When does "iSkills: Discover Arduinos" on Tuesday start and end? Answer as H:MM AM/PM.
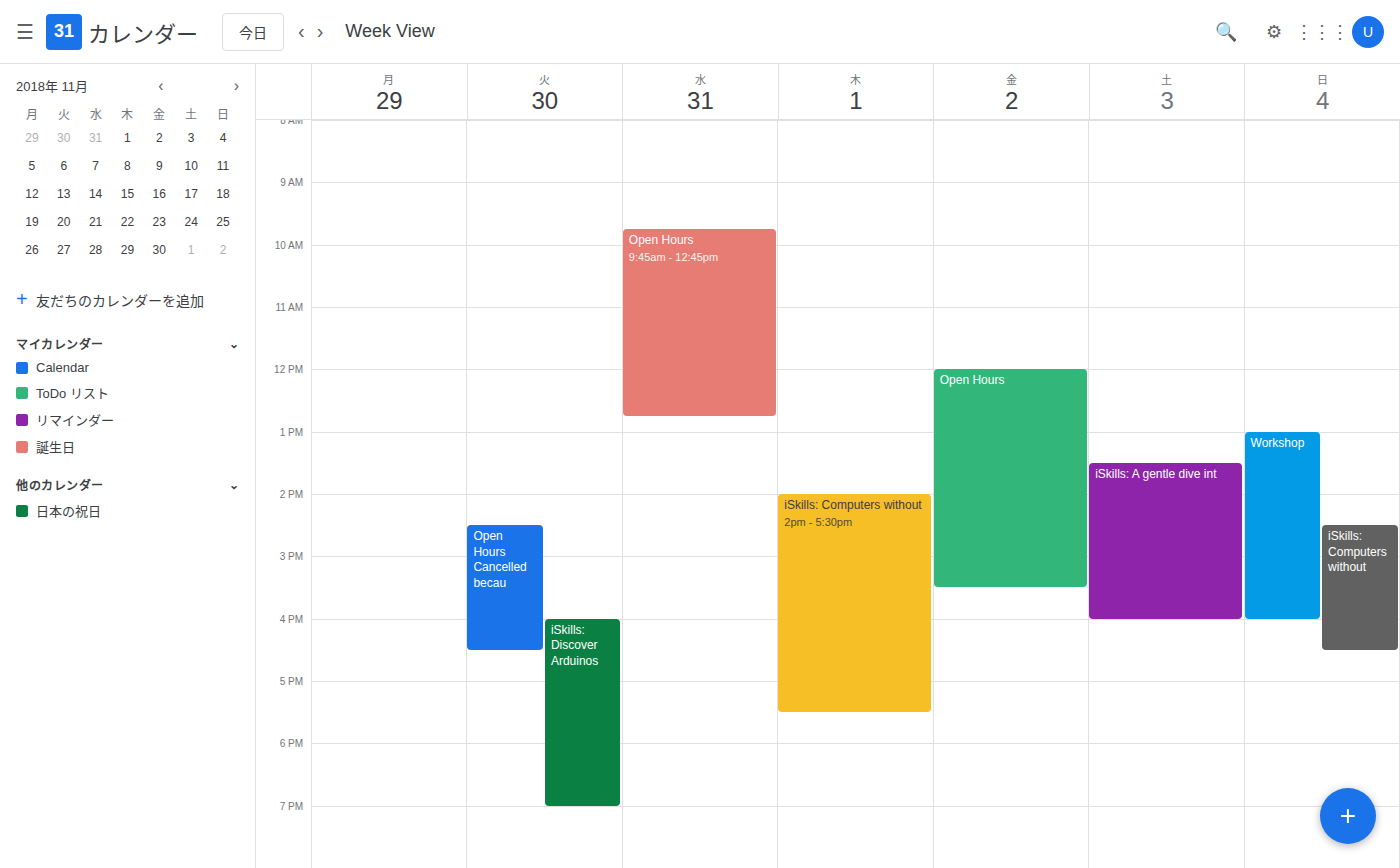
4:00 PM to 7:00 PM